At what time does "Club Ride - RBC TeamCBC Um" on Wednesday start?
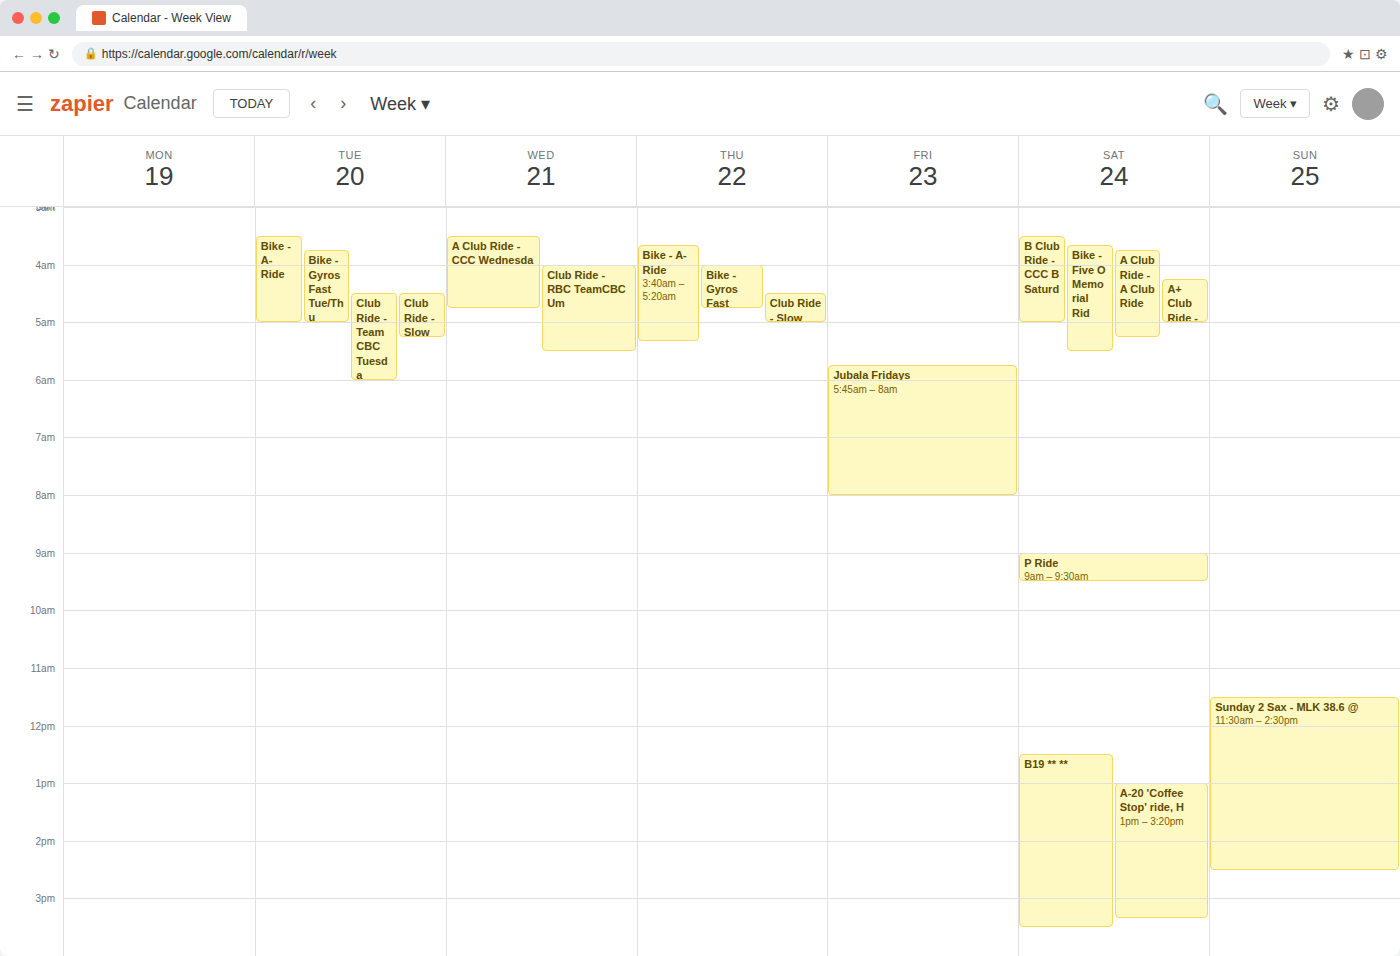
04:00